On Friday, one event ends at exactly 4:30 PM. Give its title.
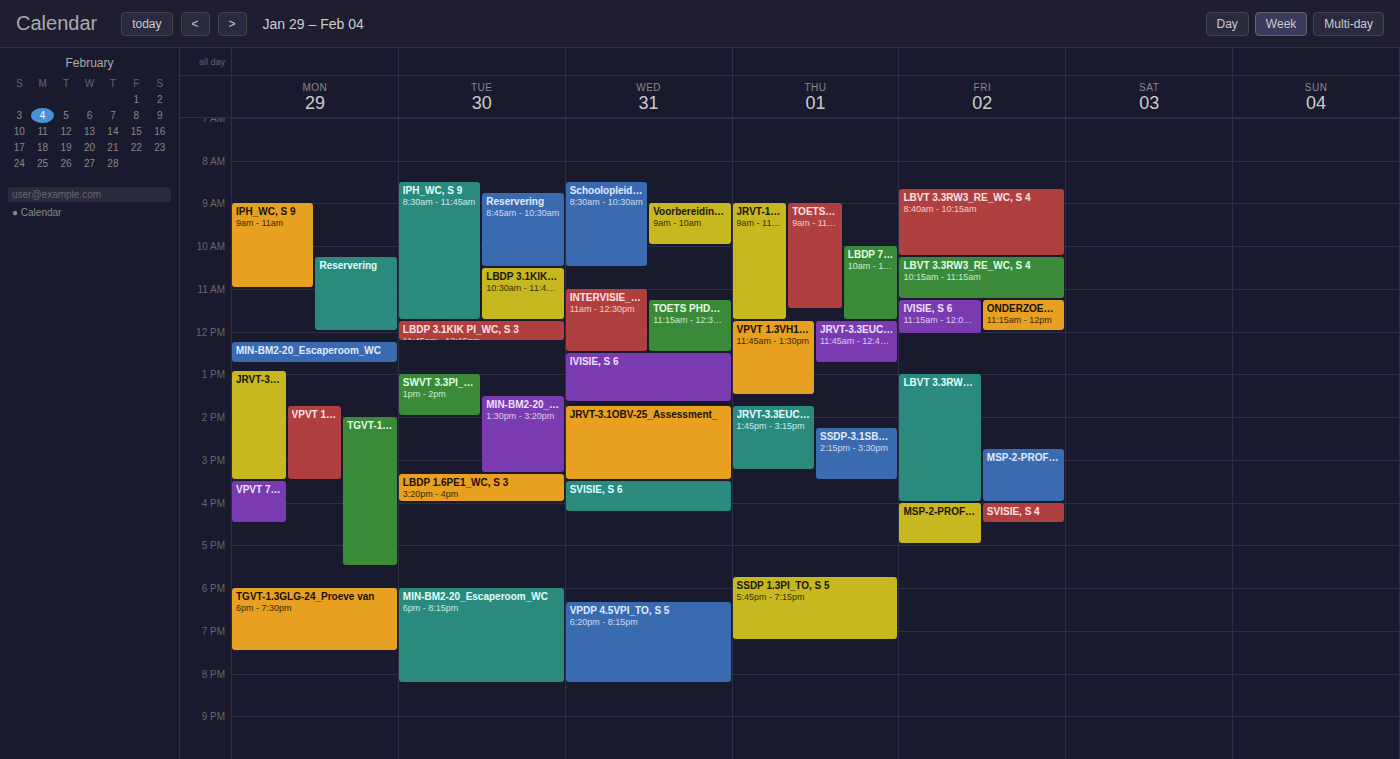
"SVISIE, S 4"